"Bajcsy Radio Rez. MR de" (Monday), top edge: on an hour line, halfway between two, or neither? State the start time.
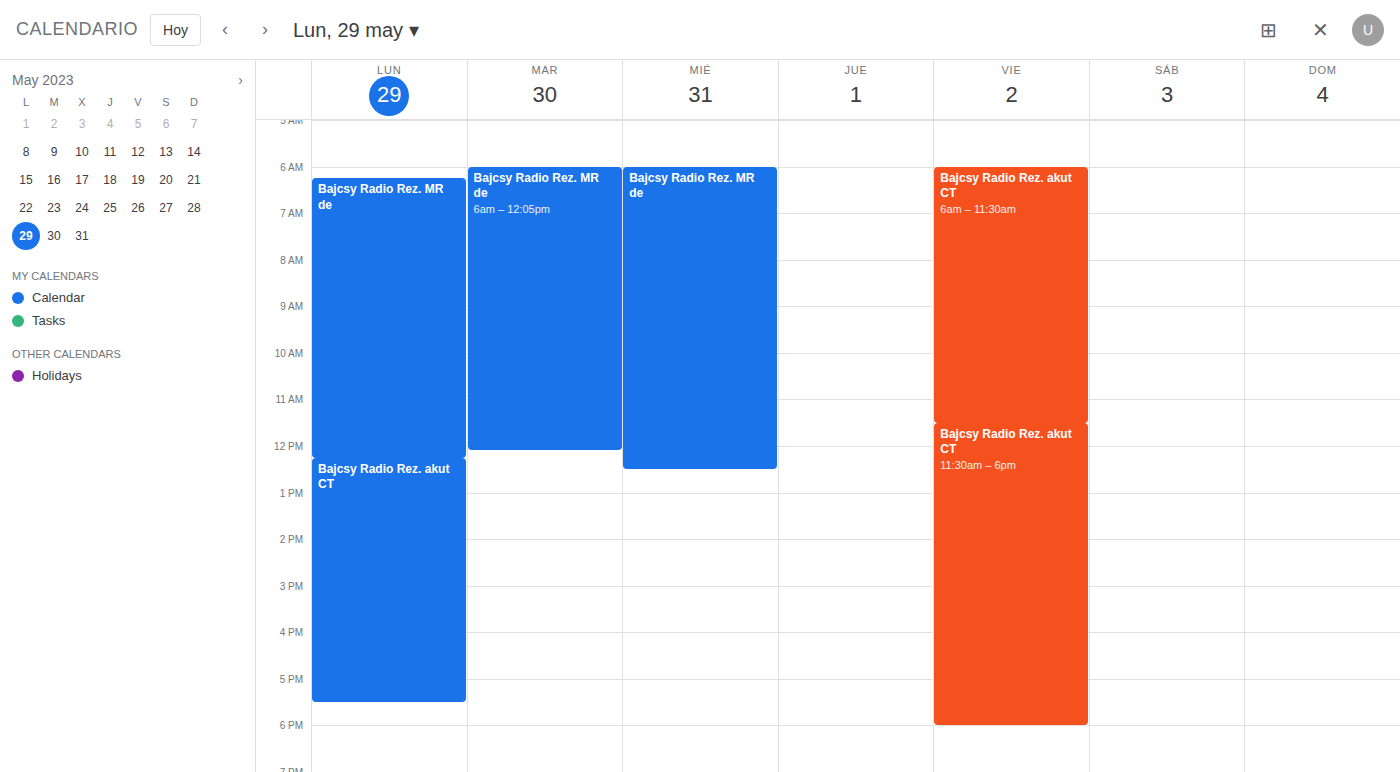
6:15 AM -- neither: a quarter of the way from the 6 AM line to the 7 AM line.